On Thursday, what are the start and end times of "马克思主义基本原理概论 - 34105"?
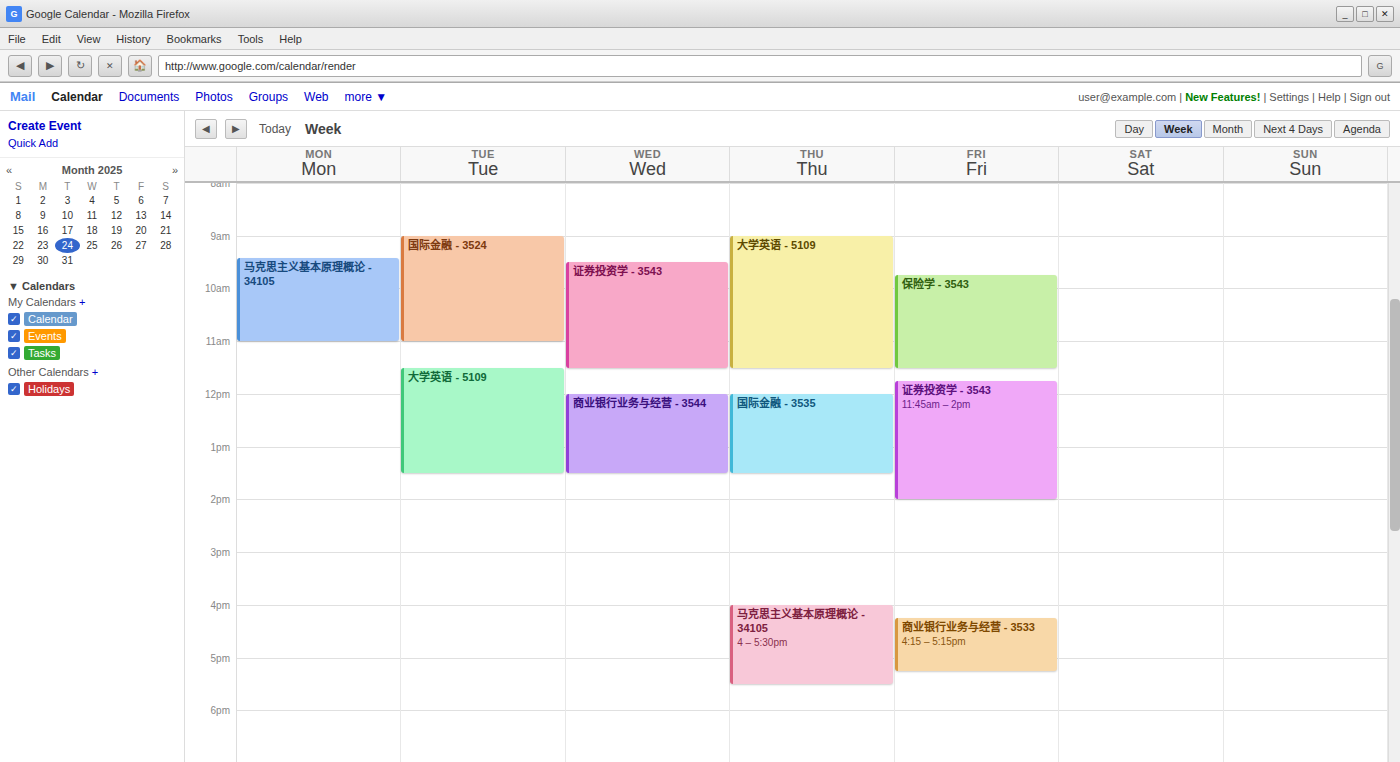
4:00 PM to 5:30 PM